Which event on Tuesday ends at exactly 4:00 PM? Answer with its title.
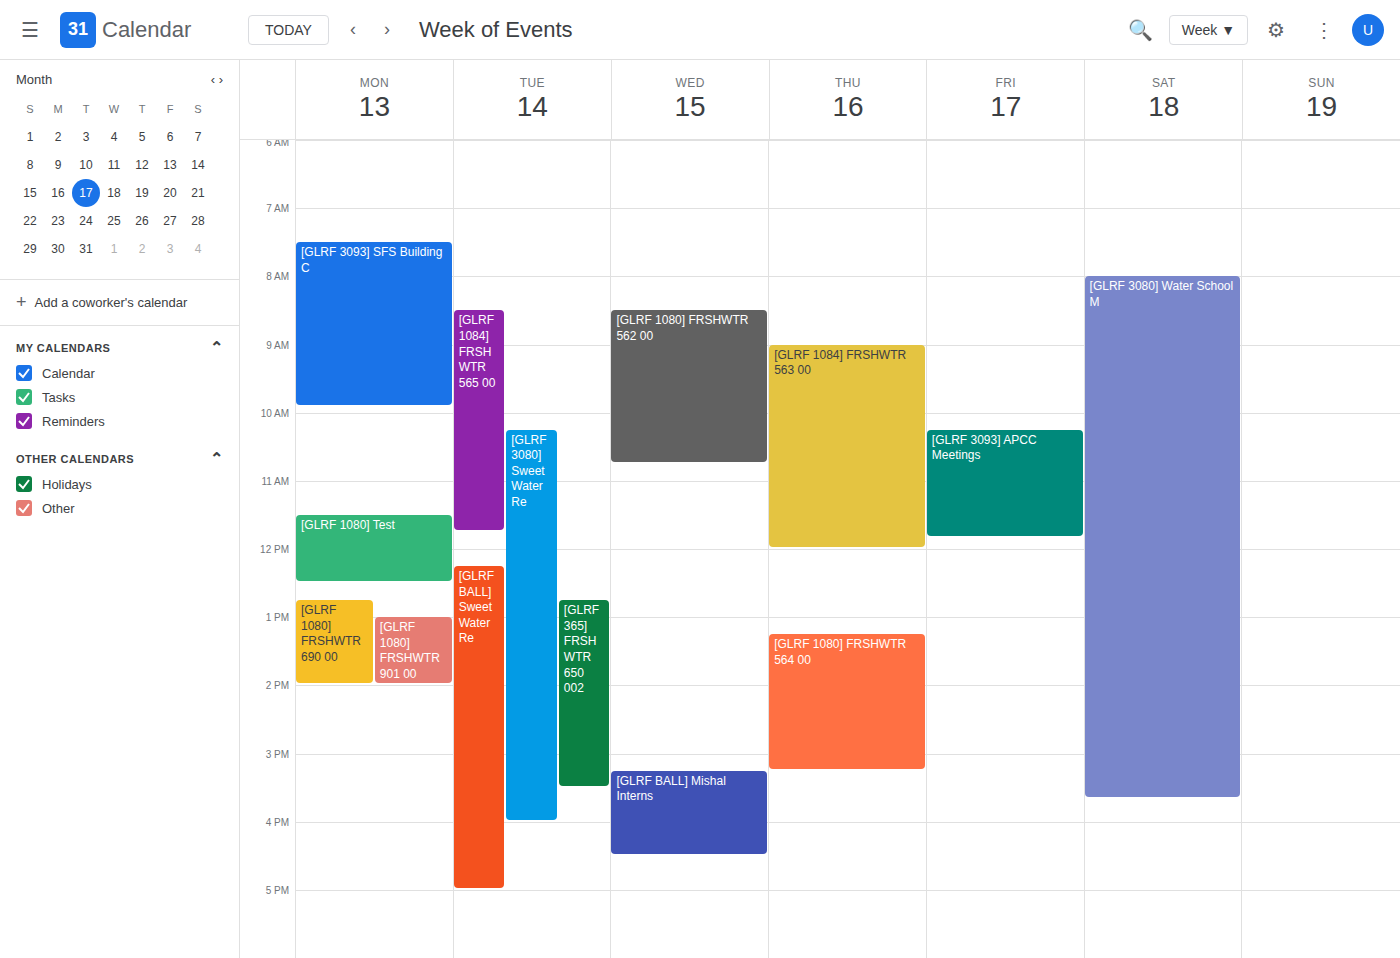
"[GLRF 3080] Sweet Water Re"